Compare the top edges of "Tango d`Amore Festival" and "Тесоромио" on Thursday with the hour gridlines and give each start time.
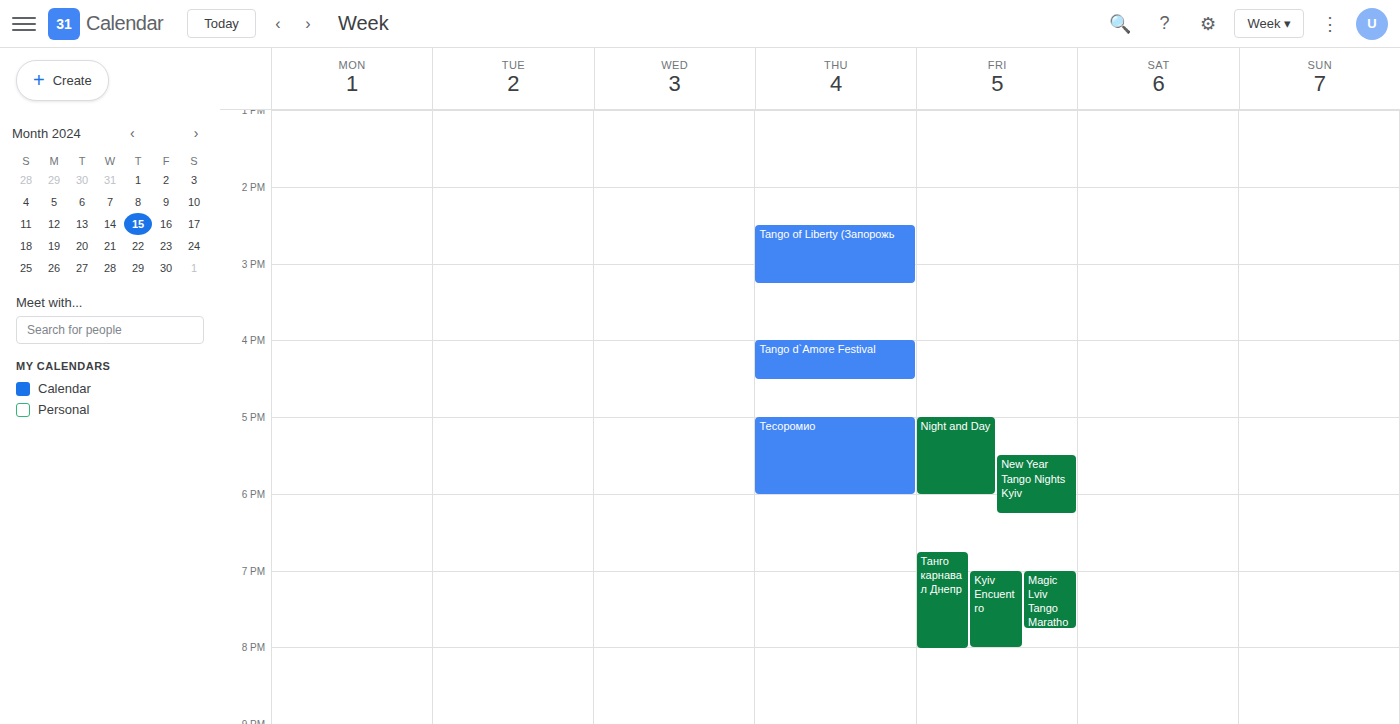
"Tango d`Amore Festival": 4:00 PM, exactly on the 4 PM line. "Тесоромио": 5:00 PM, exactly on the 5 PM line.